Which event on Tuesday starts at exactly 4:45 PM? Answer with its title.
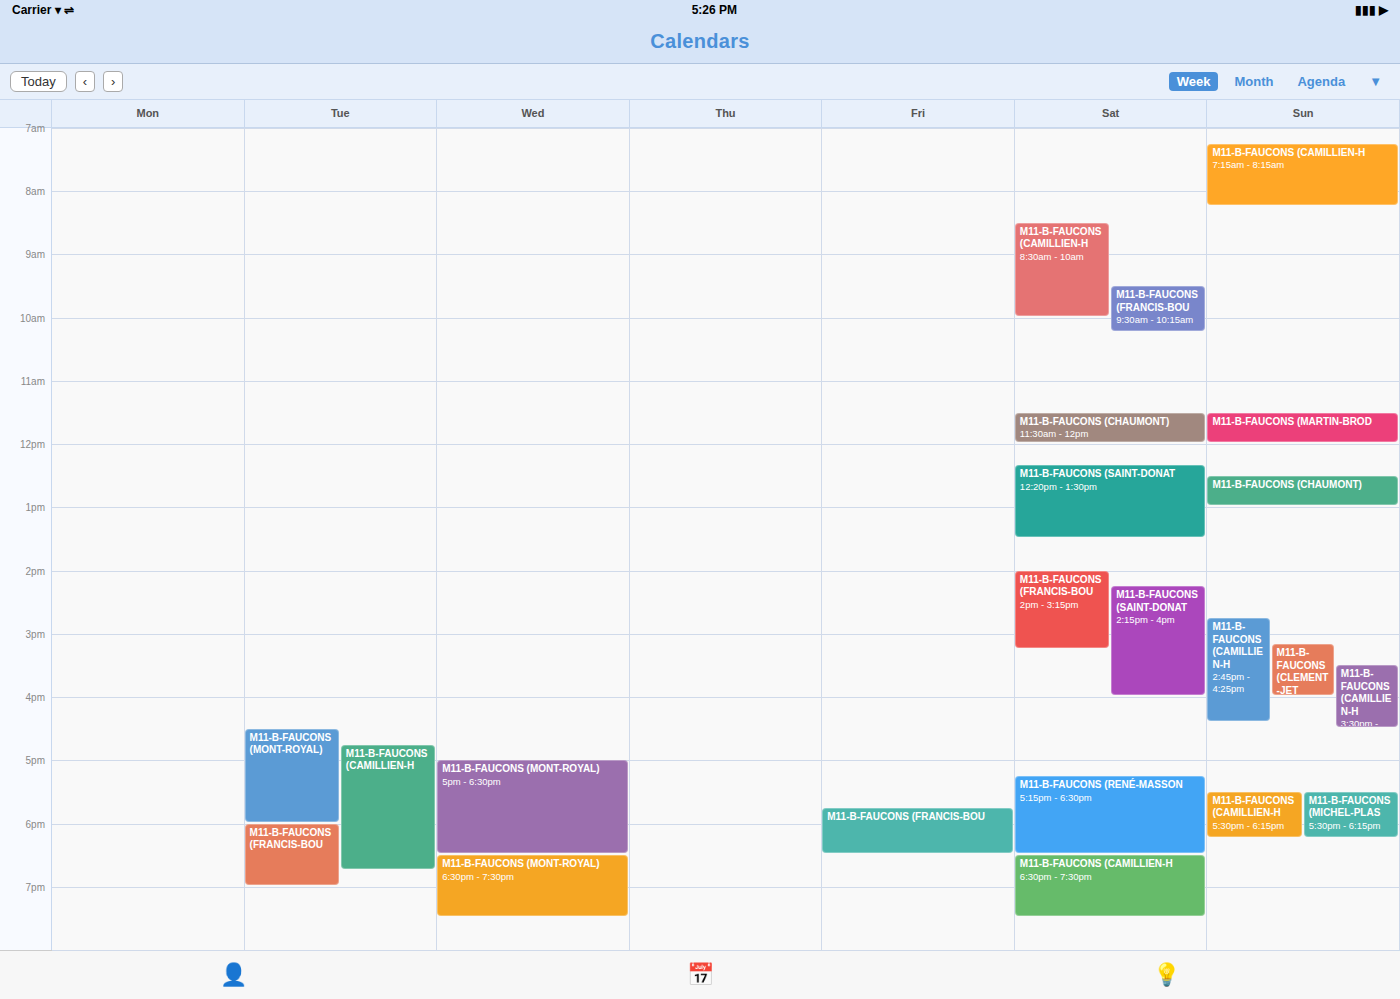
"M11-B-FAUCONS (CAMILLIEN-H"